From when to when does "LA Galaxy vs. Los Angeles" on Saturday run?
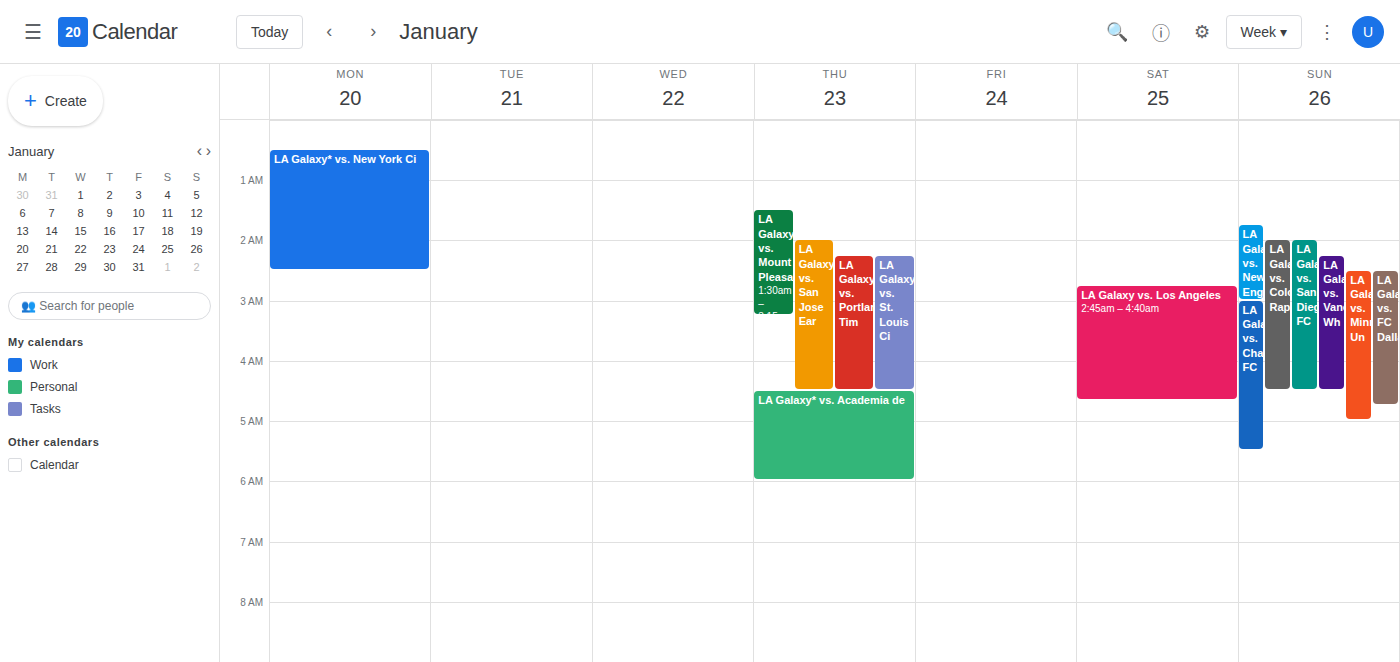
02:45 to 04:40